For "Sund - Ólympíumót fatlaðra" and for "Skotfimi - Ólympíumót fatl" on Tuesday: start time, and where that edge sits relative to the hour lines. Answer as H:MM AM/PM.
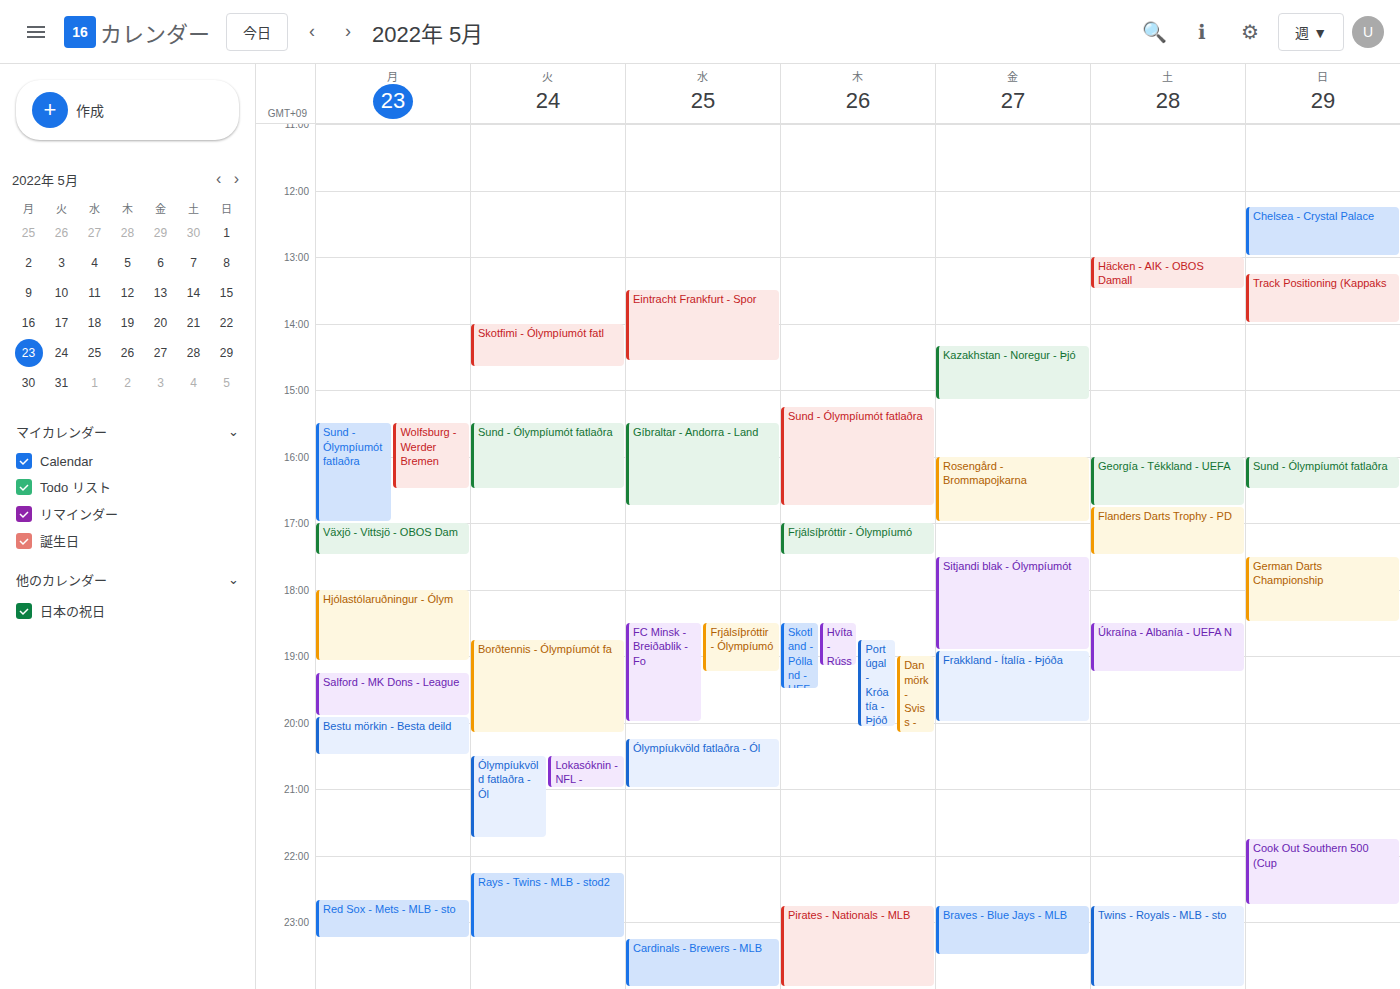
"Sund - Ólympíumót fatlaðra": 3:30 PM, halfway between the 3 PM and 4 PM lines. "Skotfimi - Ólympíumót fatl": 2:00 PM, exactly on the 2 PM line.